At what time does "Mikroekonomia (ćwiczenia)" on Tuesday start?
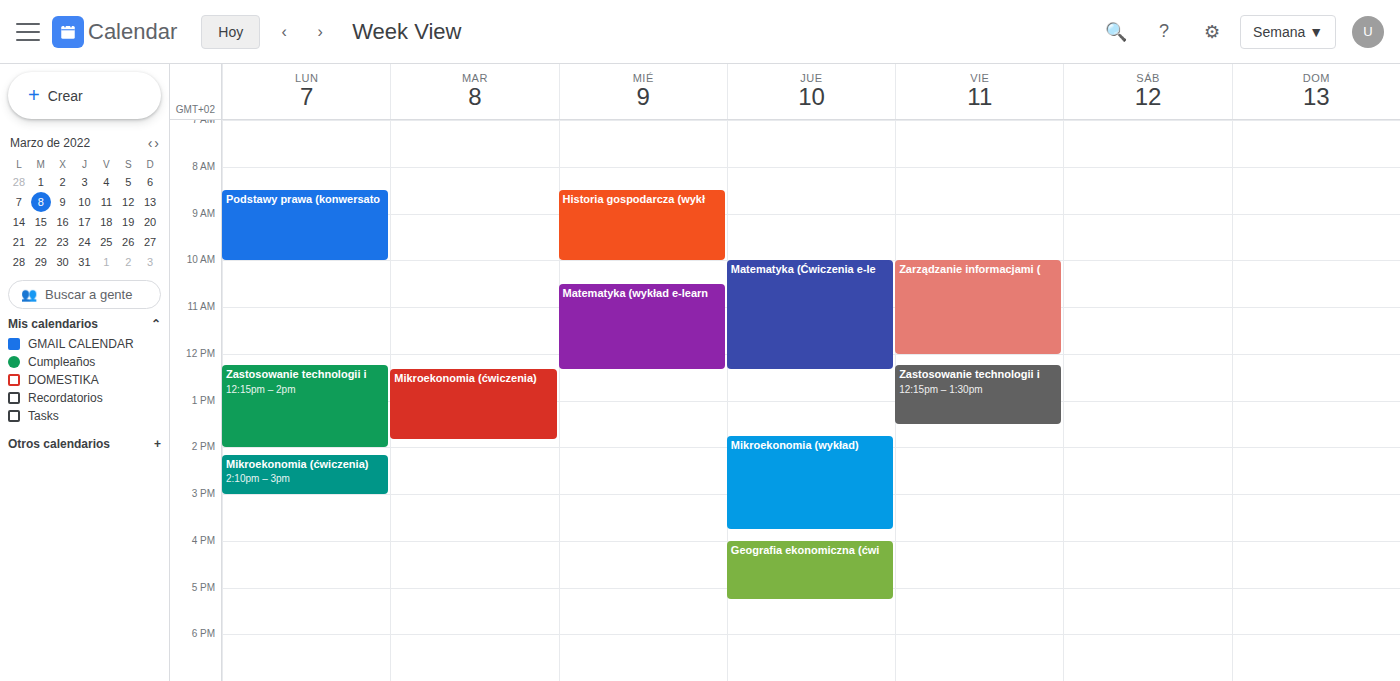
12:20 PM